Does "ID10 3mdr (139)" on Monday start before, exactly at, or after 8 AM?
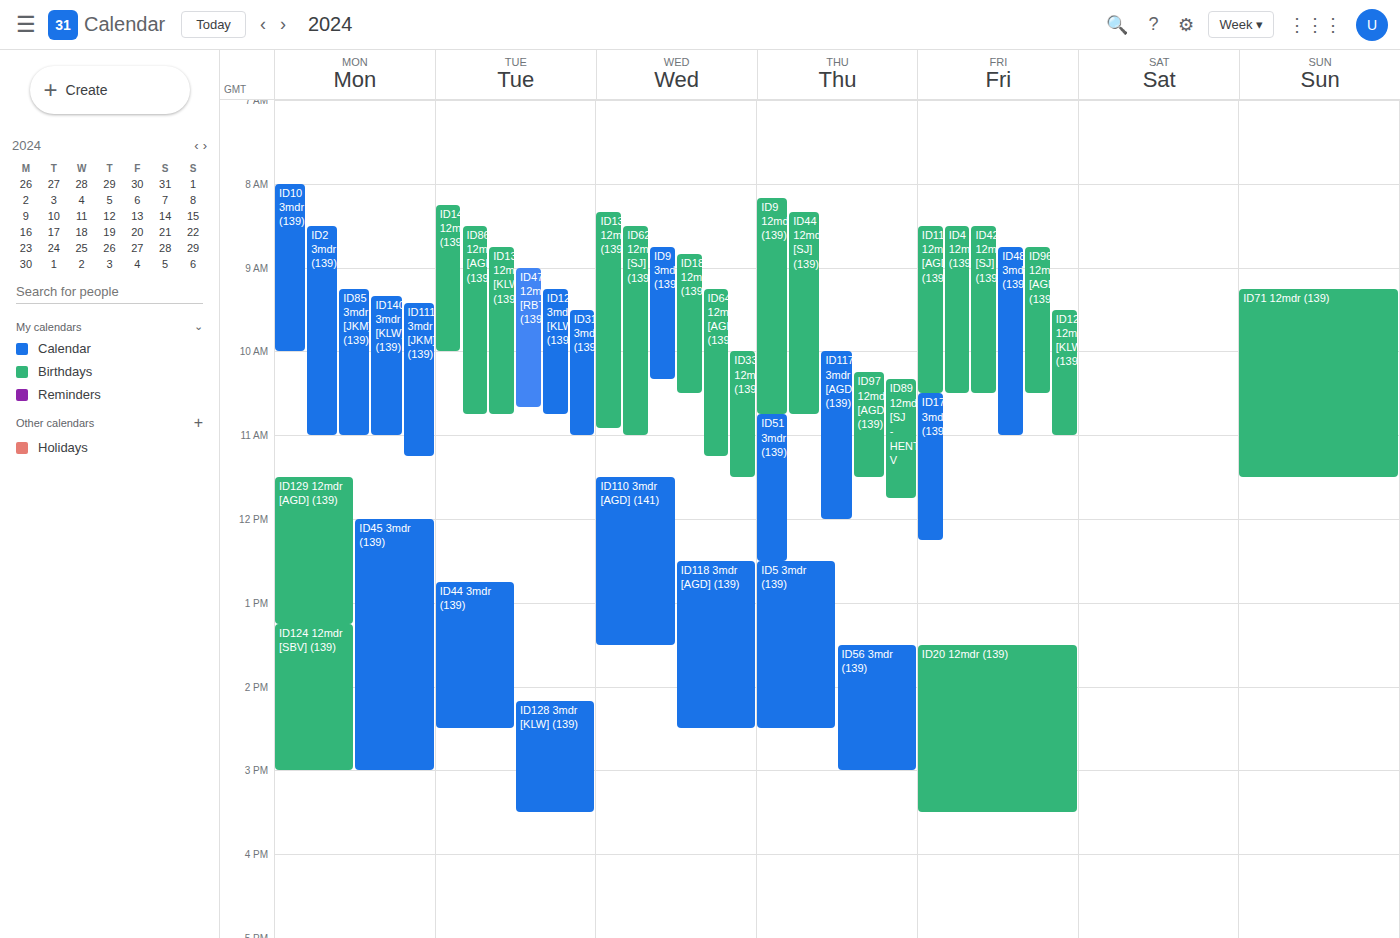
8:00 AM -- exactly at 8 AM, on the 8 AM line.